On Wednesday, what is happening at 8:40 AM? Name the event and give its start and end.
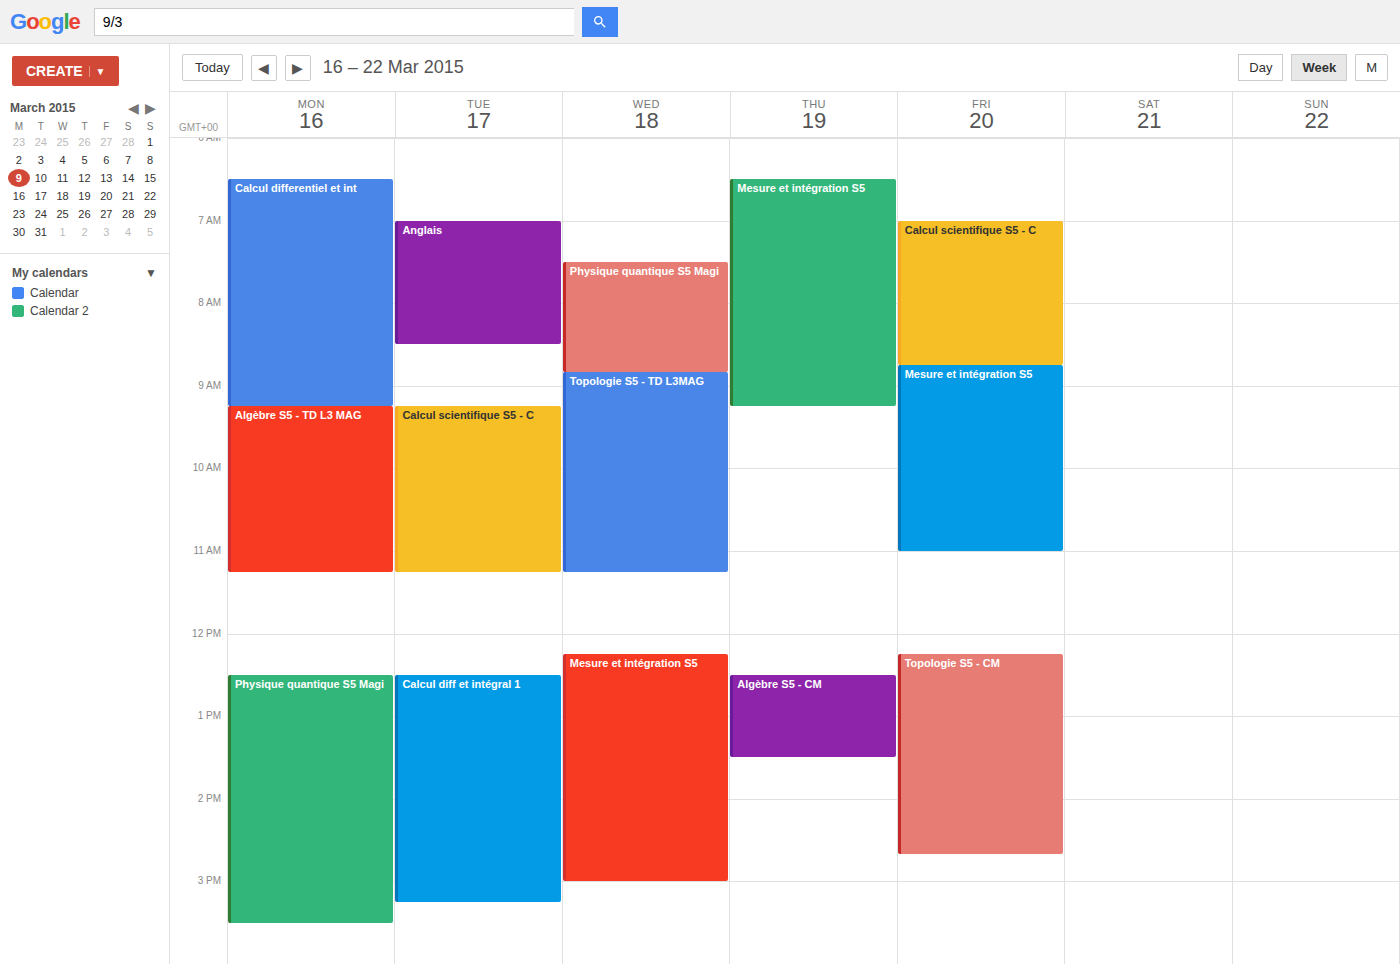
"Physique quantique S5 Magi", 7:30 AM to 8:50 AM